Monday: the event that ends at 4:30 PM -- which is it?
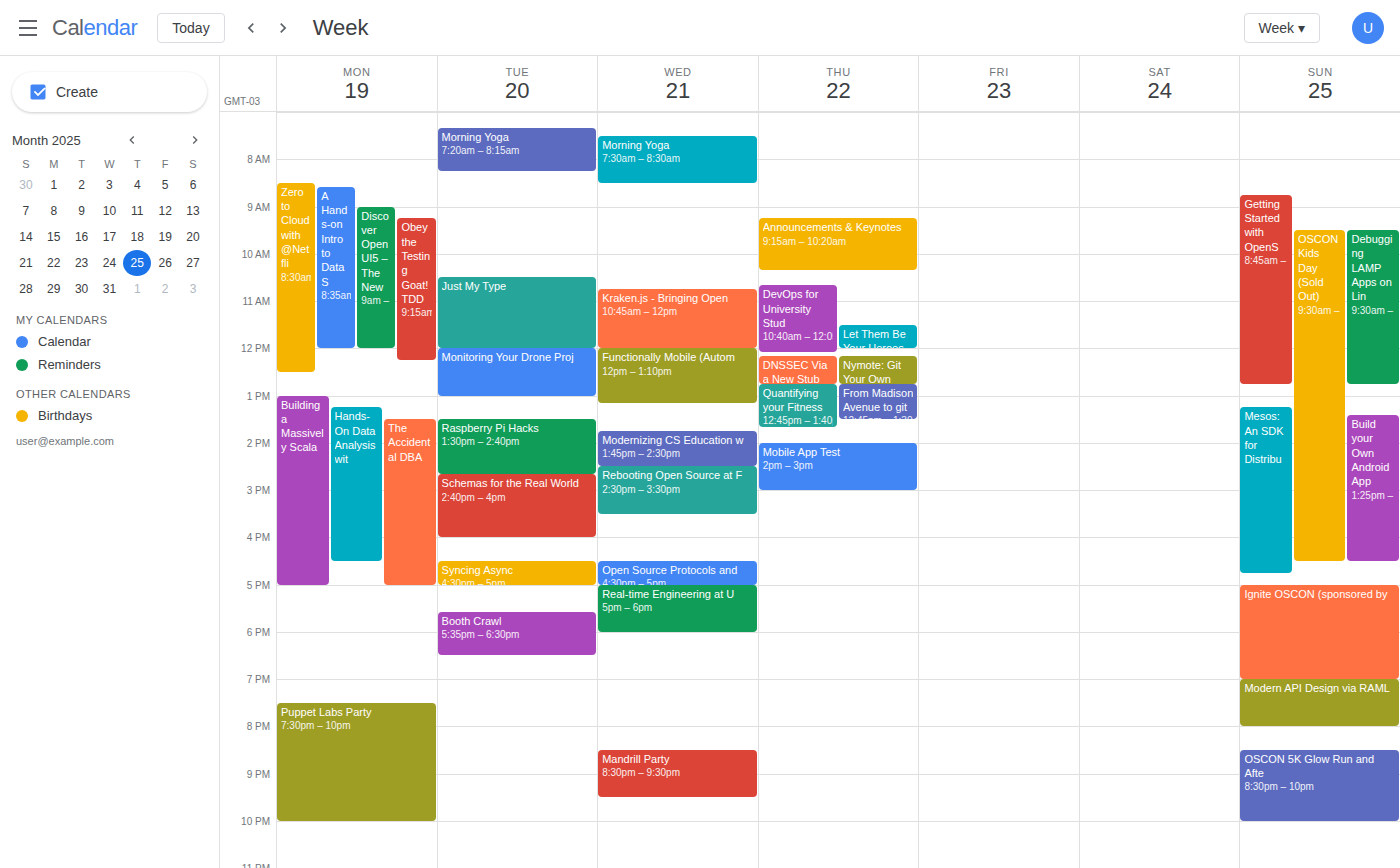
"Hands-On Data Analysis wit"